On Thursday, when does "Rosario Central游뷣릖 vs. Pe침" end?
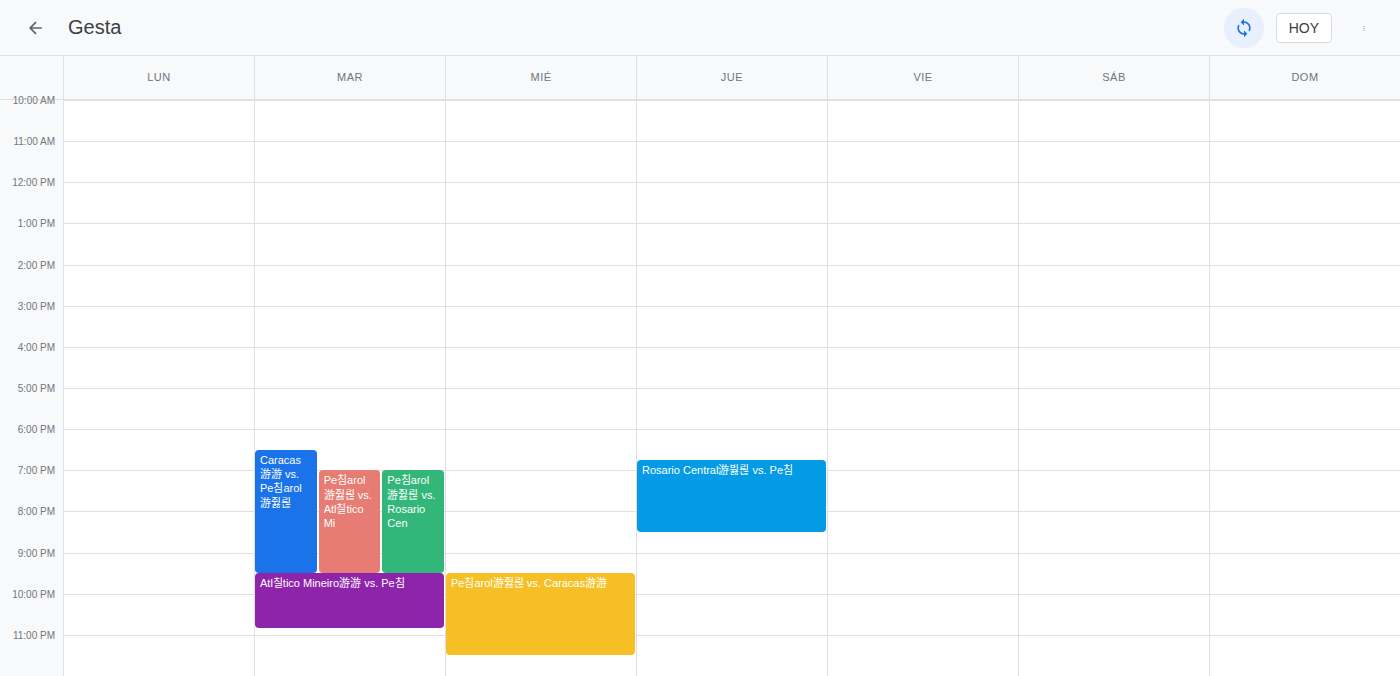
8:30 PM